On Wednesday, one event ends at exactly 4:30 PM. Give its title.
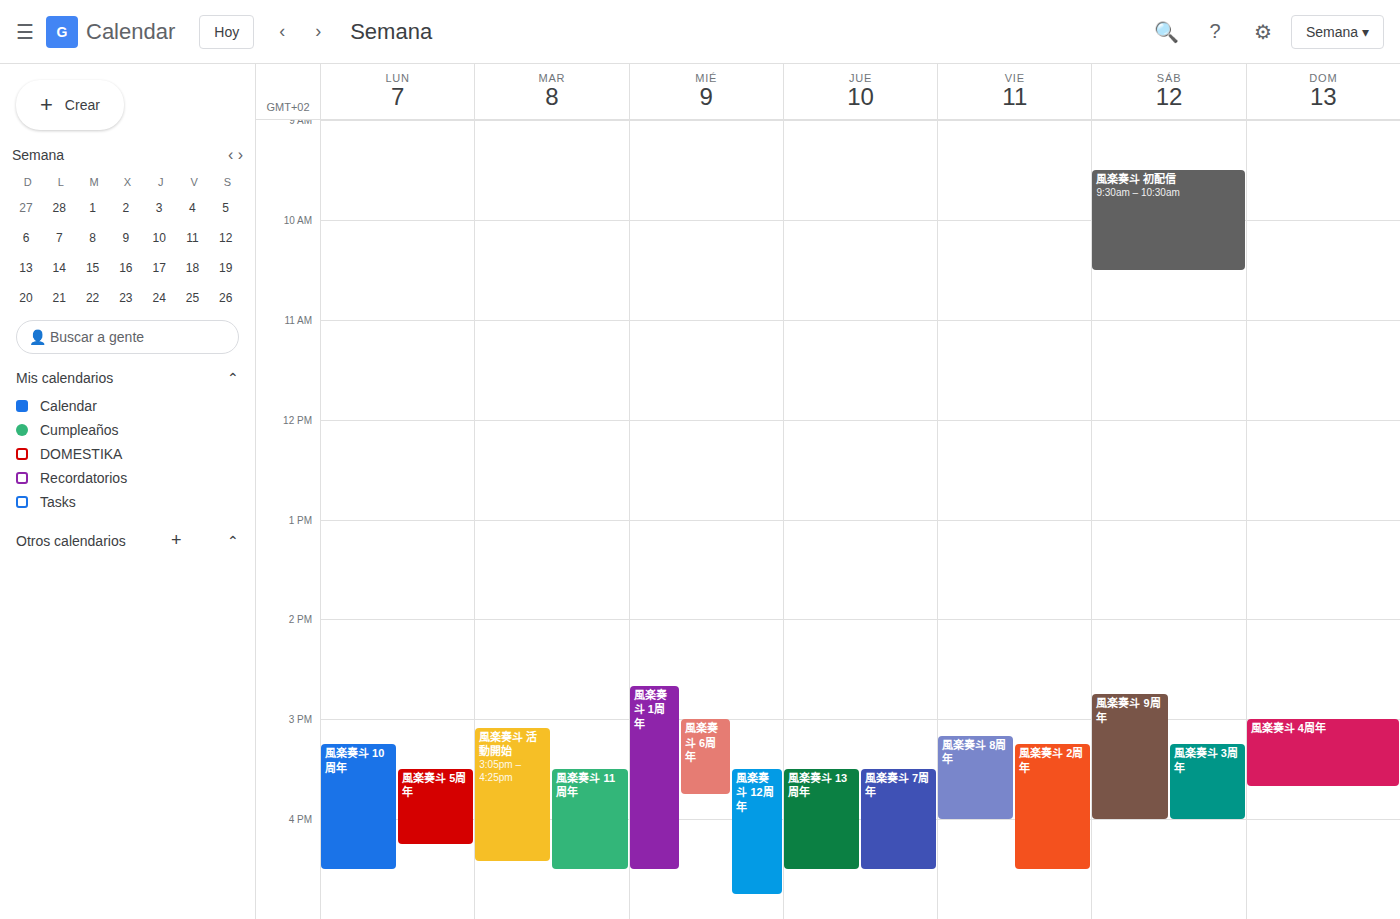
"風楽奏斗 1周年"